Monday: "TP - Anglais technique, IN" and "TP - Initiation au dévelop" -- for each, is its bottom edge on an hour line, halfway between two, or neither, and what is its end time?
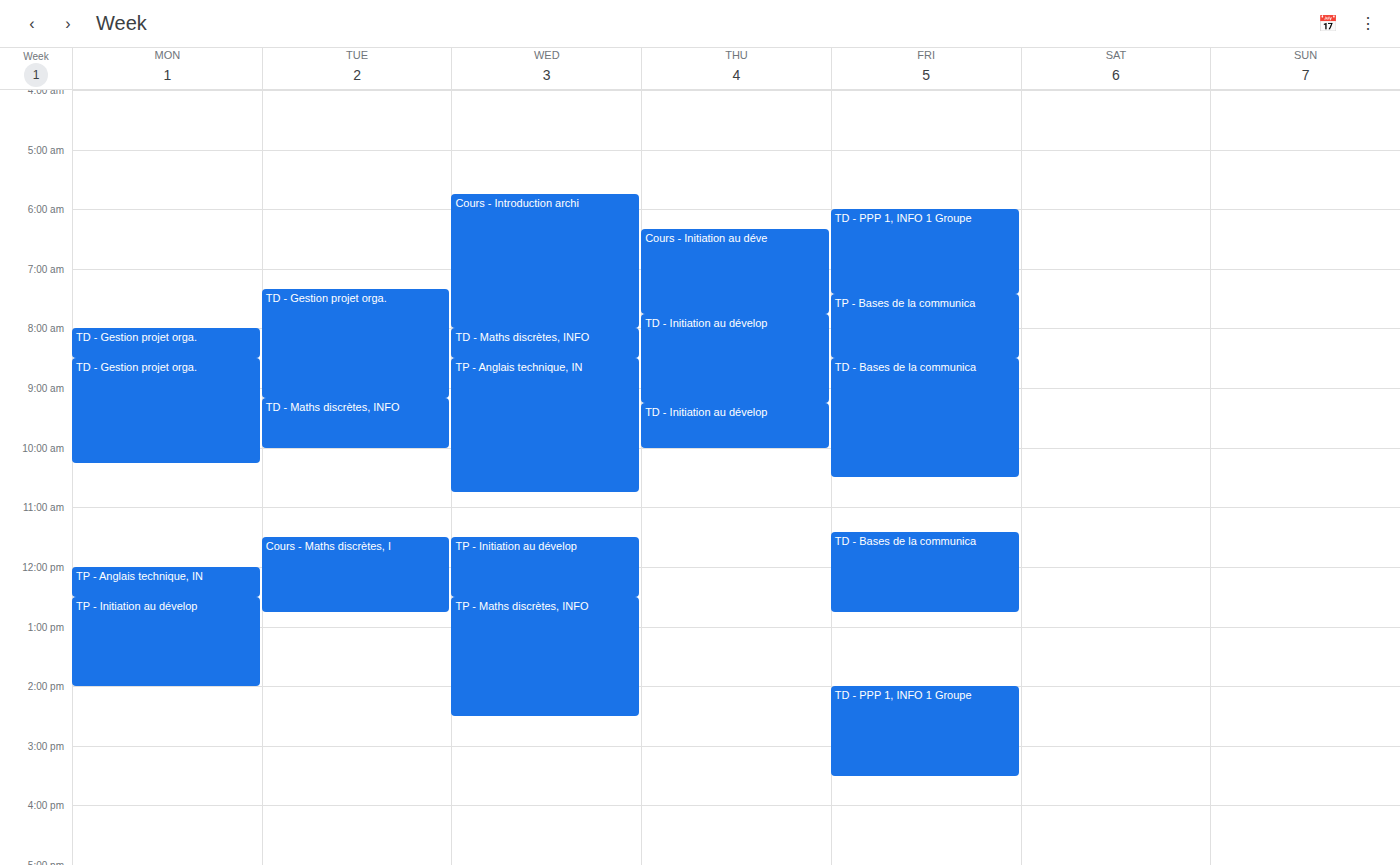
"TP - Anglais technique, IN": 12:30 PM, halfway between the 12 PM and 1 PM lines. "TP - Initiation au dévelop": 2:00 PM, exactly on the 2 PM line.